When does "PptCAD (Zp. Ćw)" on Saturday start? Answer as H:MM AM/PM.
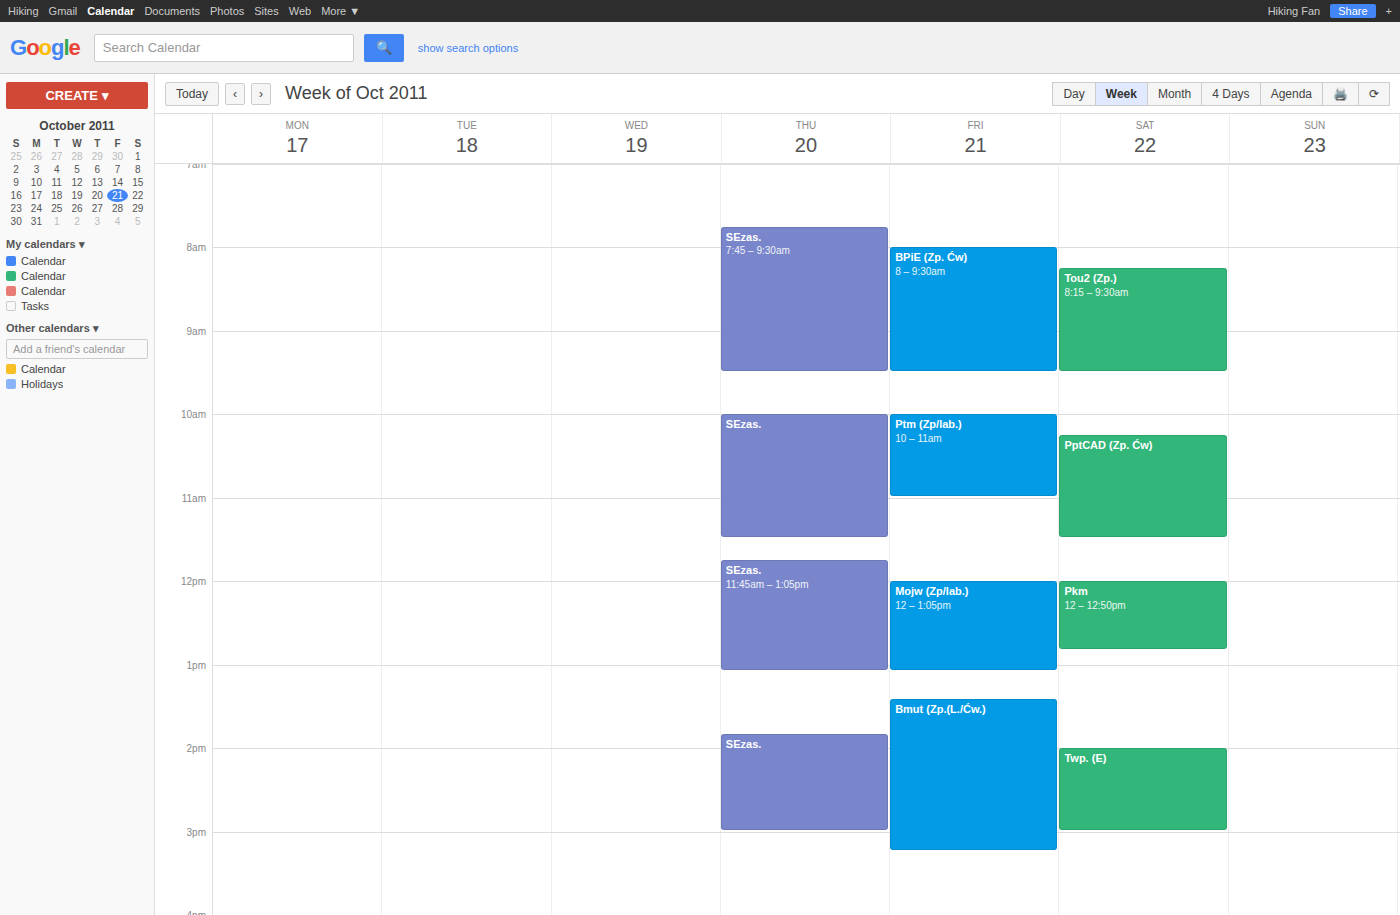
10:15 AM